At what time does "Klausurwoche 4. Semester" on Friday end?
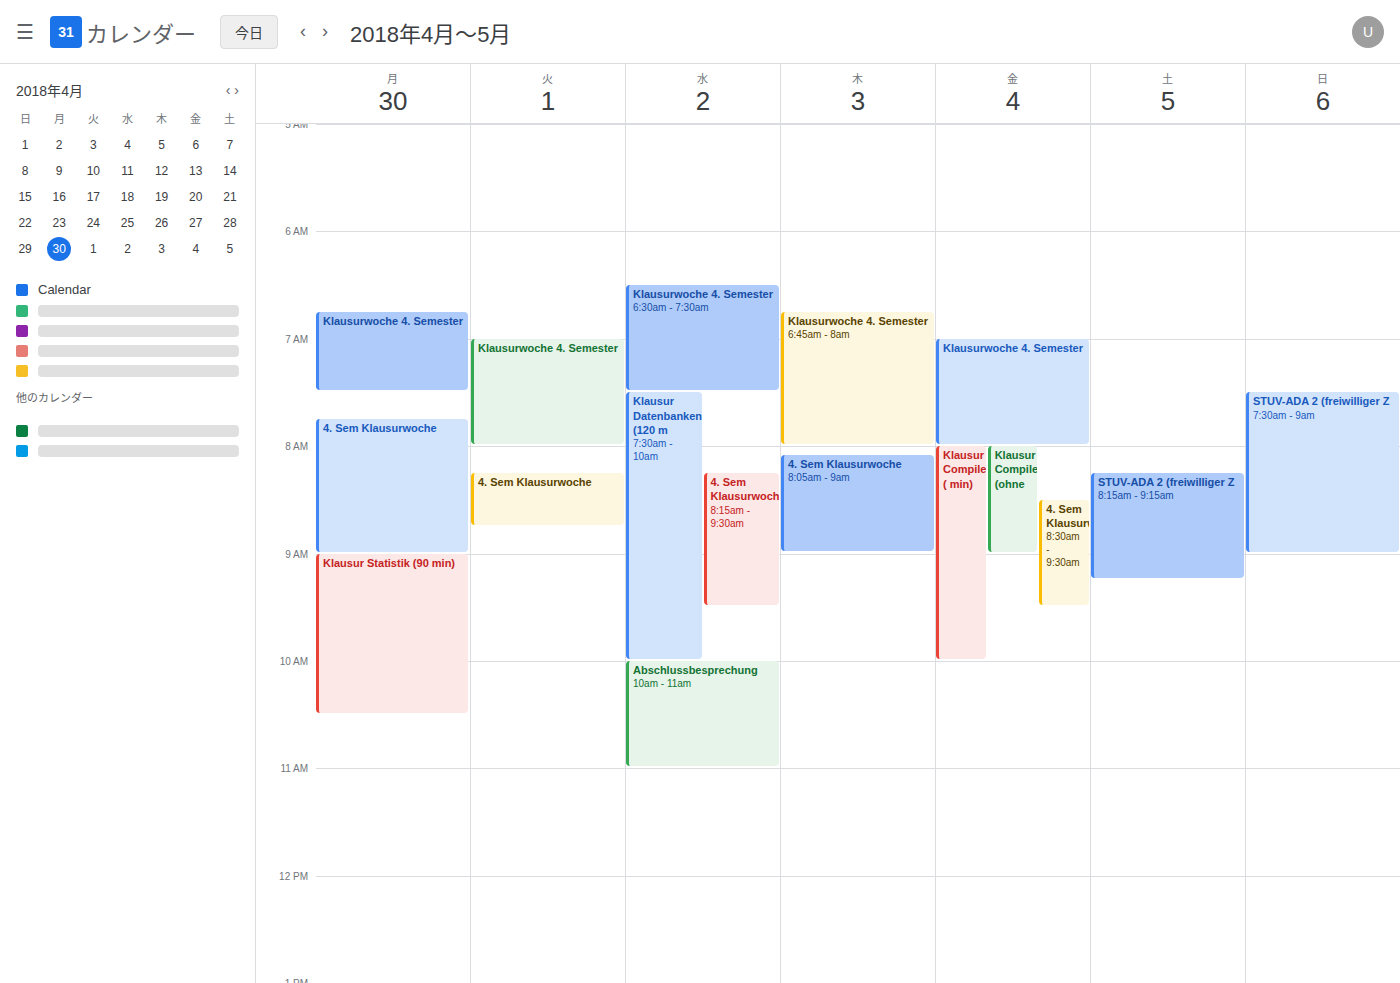
8:00 AM